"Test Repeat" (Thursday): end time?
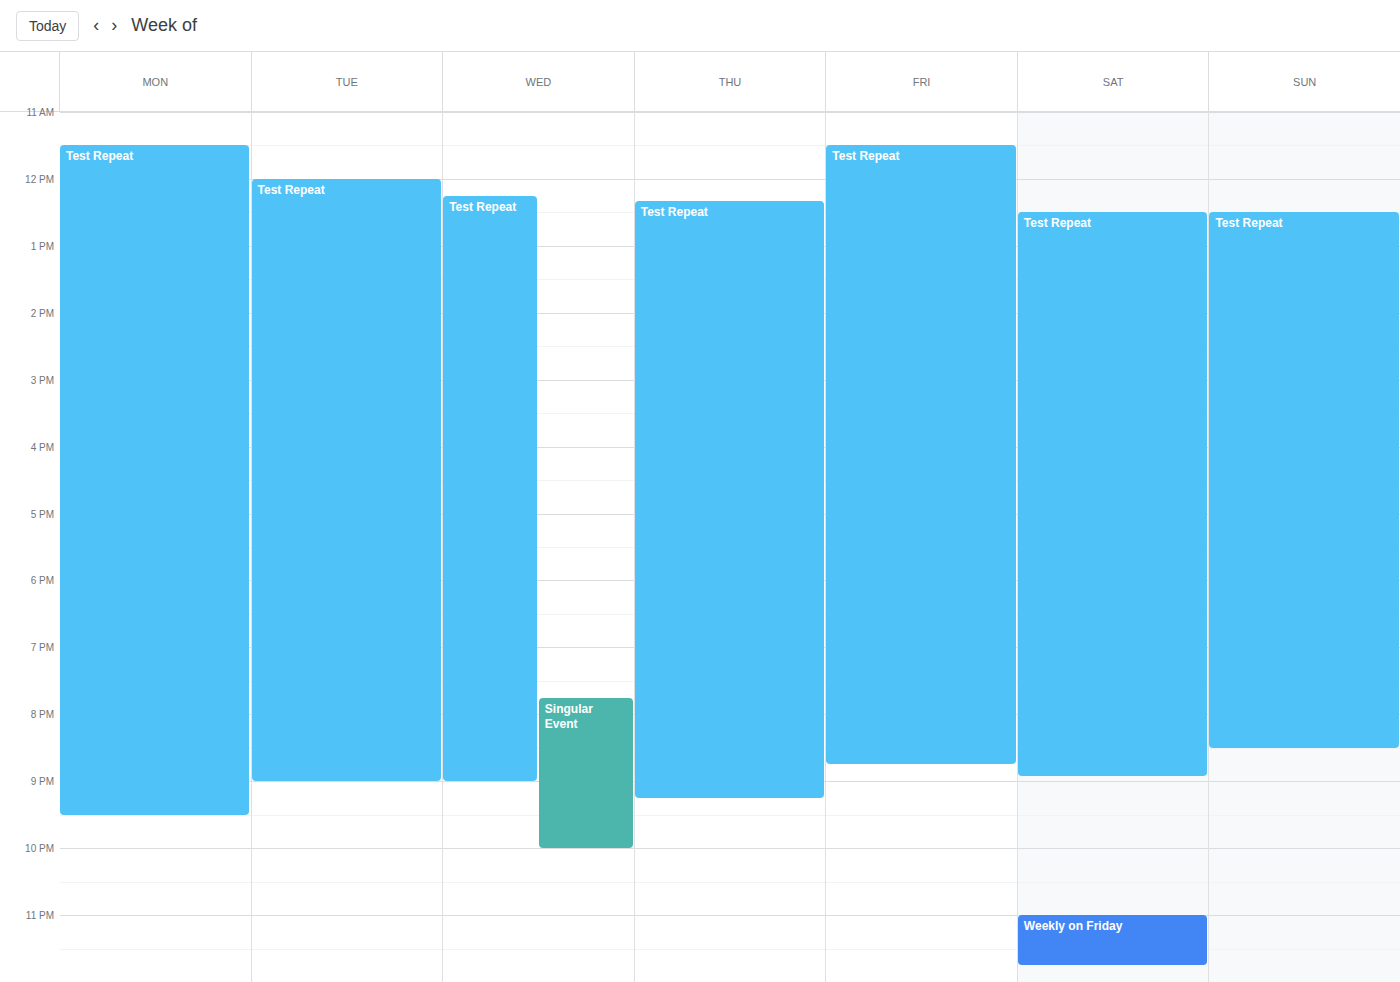
9:15 PM